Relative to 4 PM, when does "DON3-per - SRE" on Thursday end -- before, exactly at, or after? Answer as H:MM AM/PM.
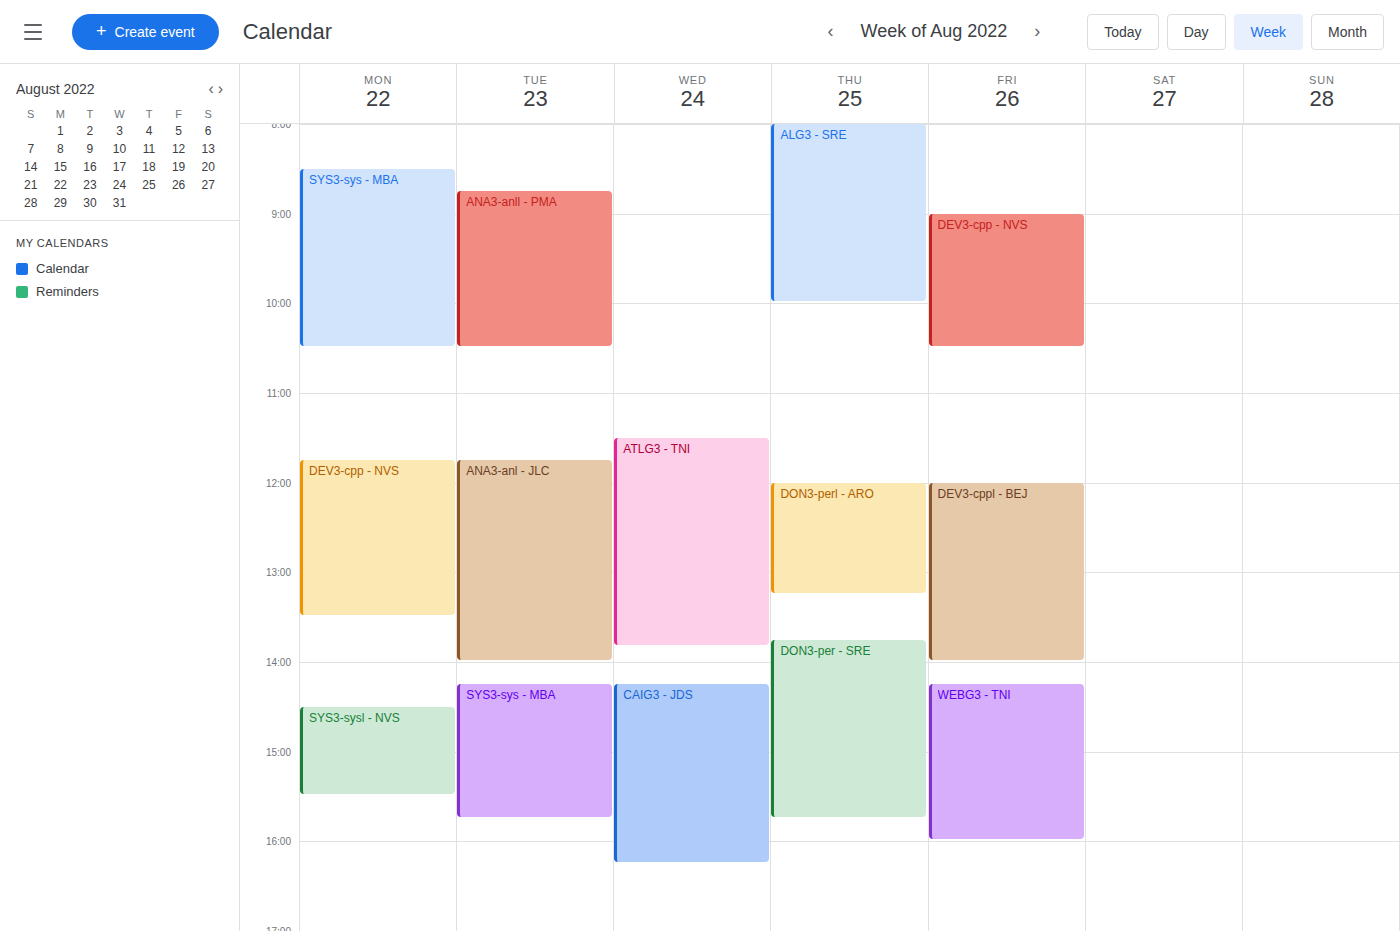
3:45 PM -- before 4 PM, 15 minutes above the 4 PM line.